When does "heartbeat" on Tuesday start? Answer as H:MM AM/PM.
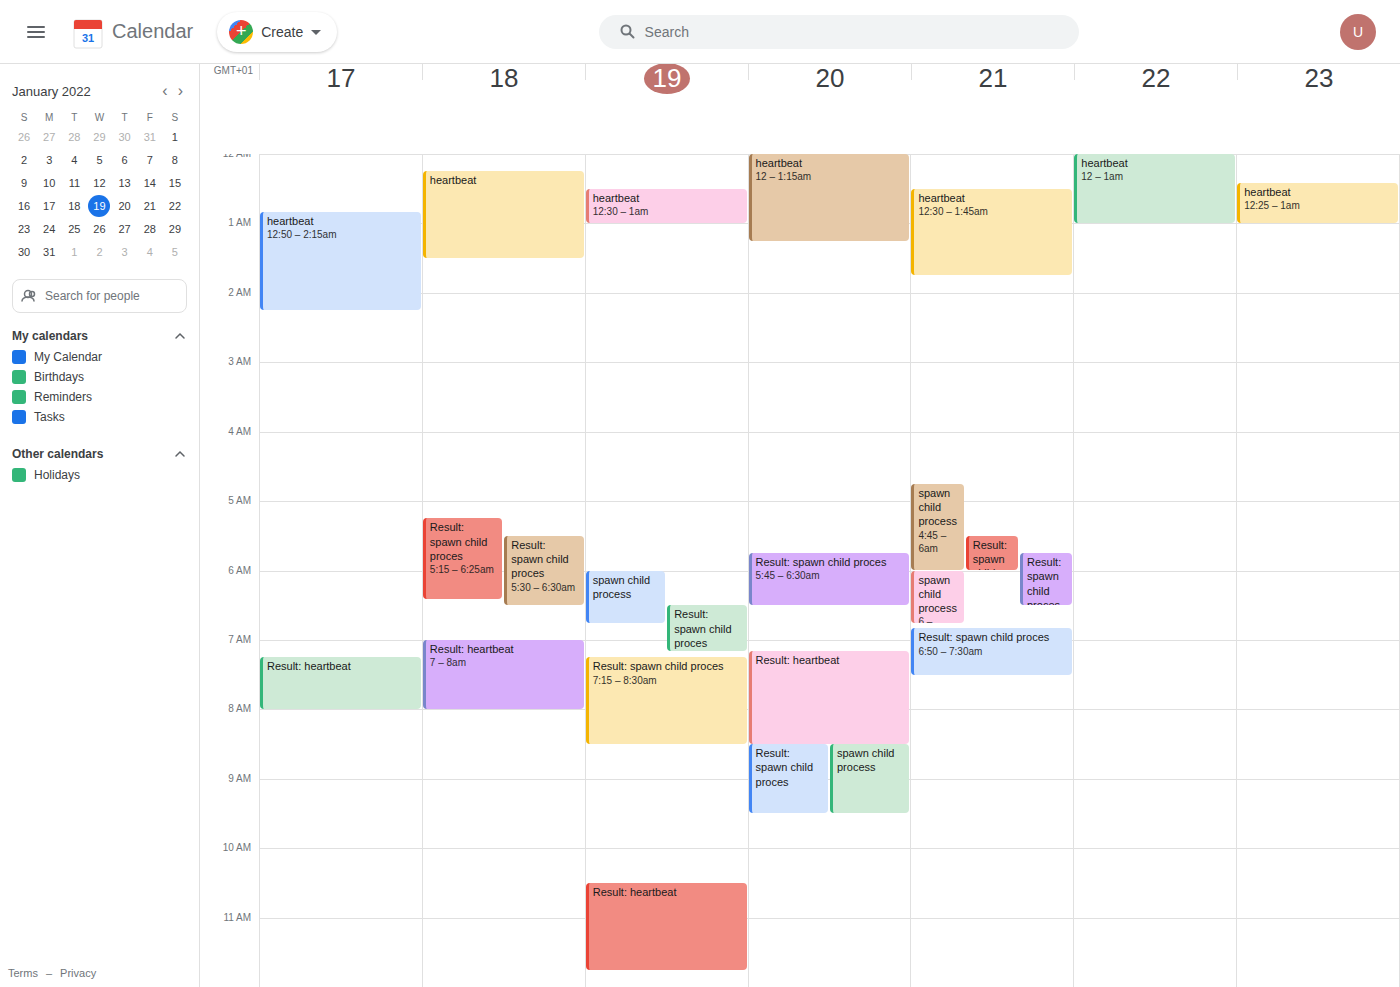
12:15 AM